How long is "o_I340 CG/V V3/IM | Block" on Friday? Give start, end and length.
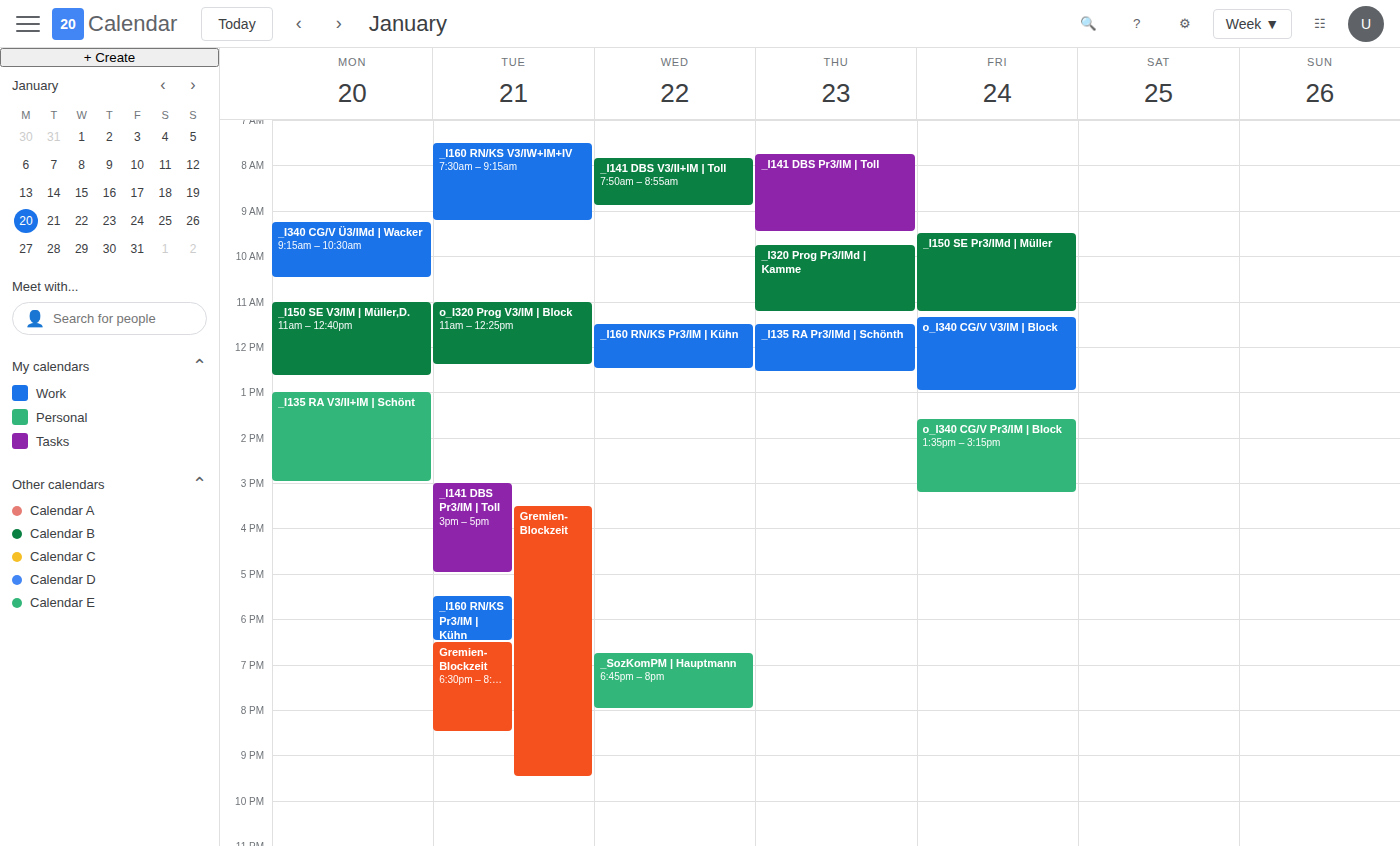
11:20 to 13:00, 1 hour 40 minutes